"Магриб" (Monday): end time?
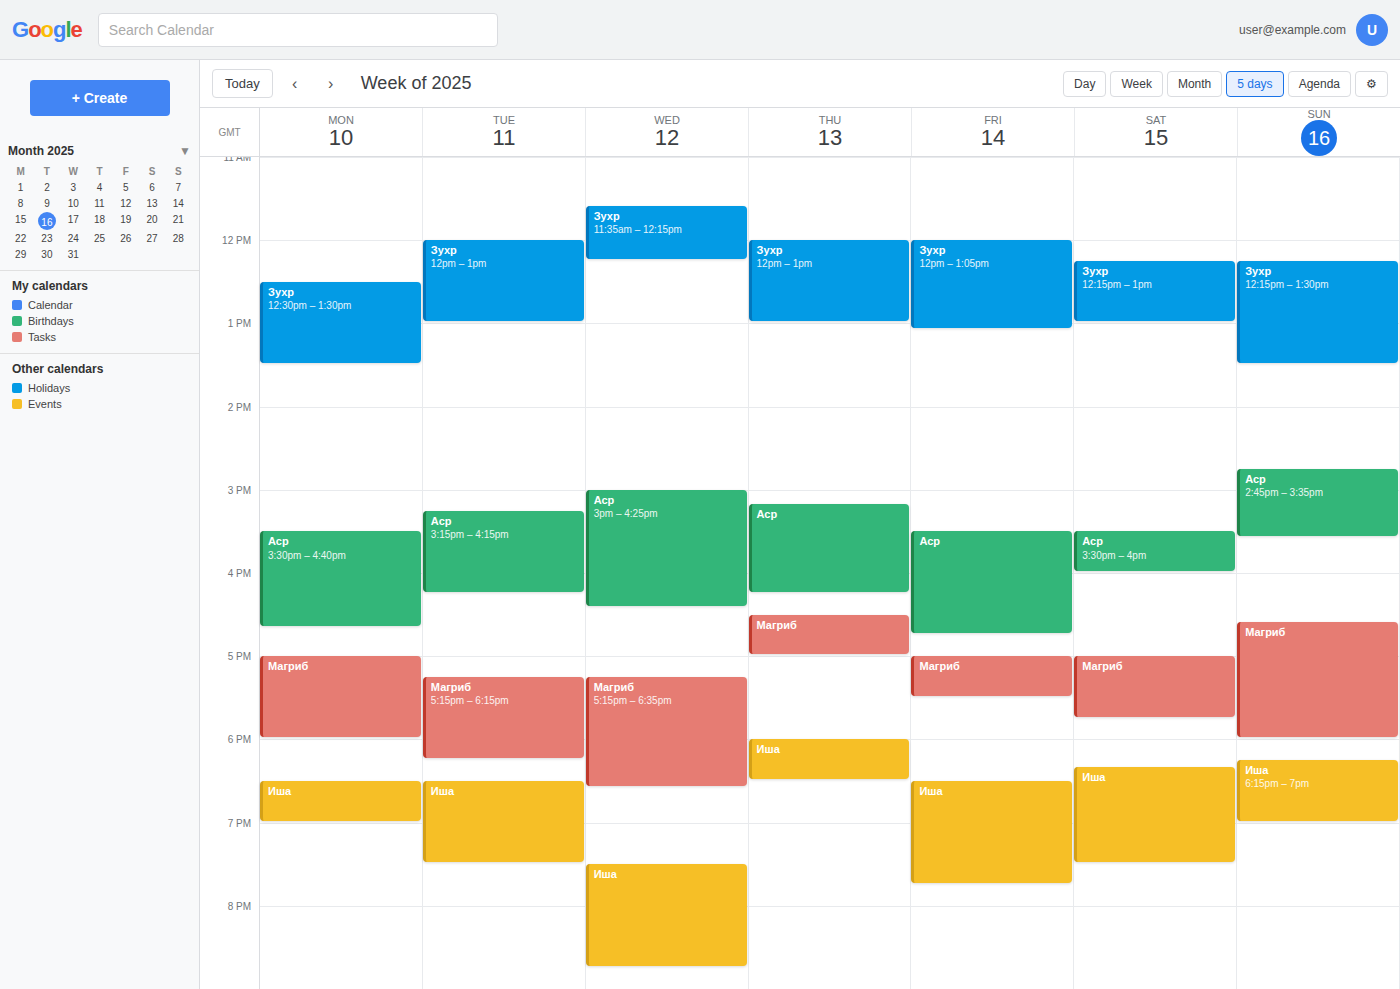
6:00 PM